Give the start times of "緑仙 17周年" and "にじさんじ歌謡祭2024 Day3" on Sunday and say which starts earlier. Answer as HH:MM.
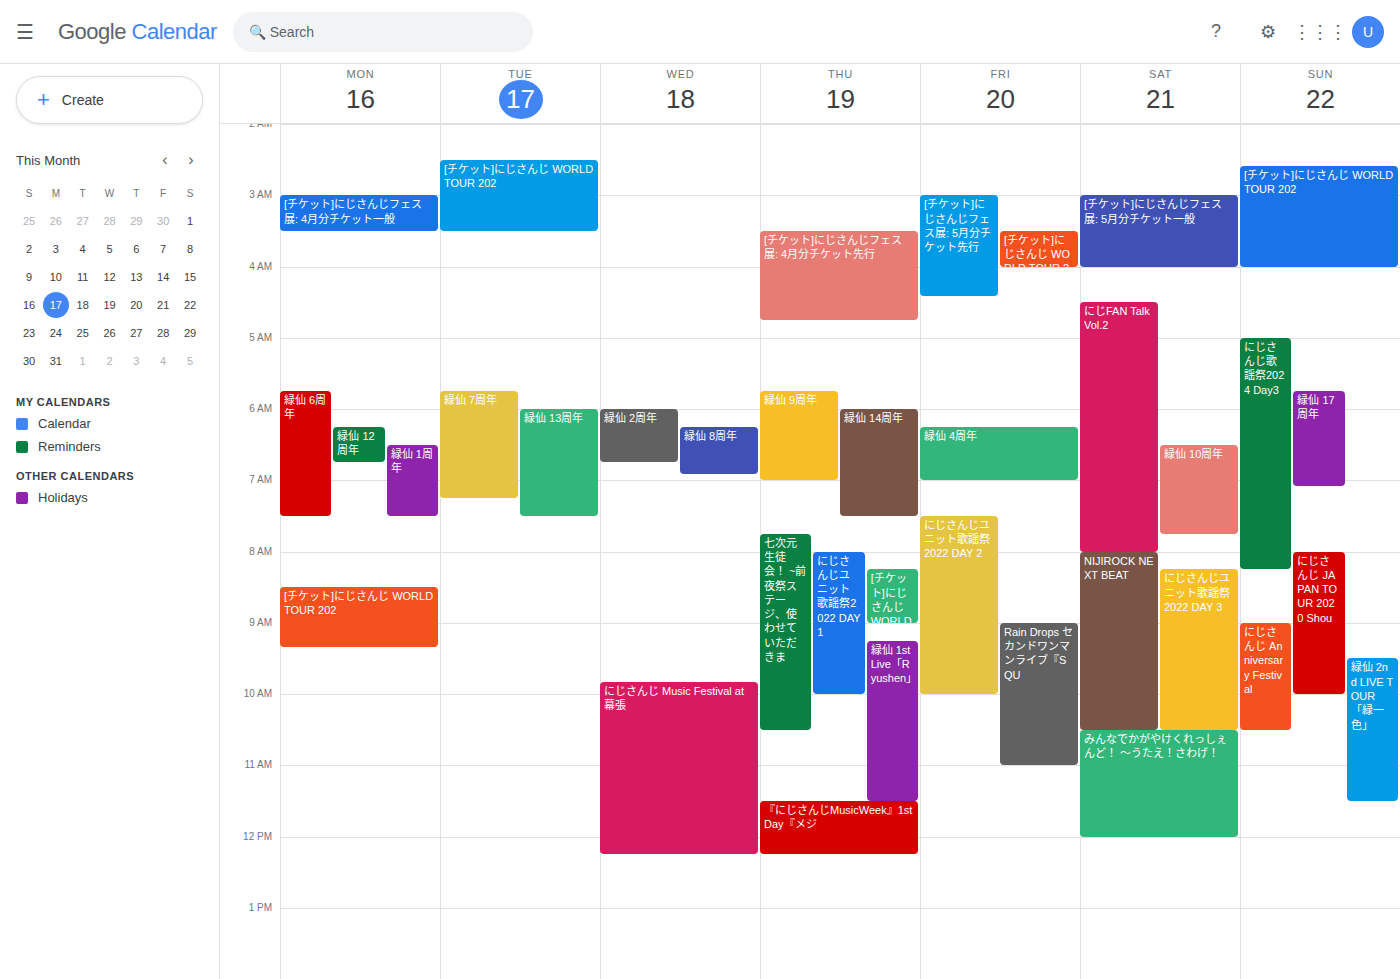
"にじさんじ歌謡祭2024 Day3" 05:00; "緑仙 17周年" 05:45.